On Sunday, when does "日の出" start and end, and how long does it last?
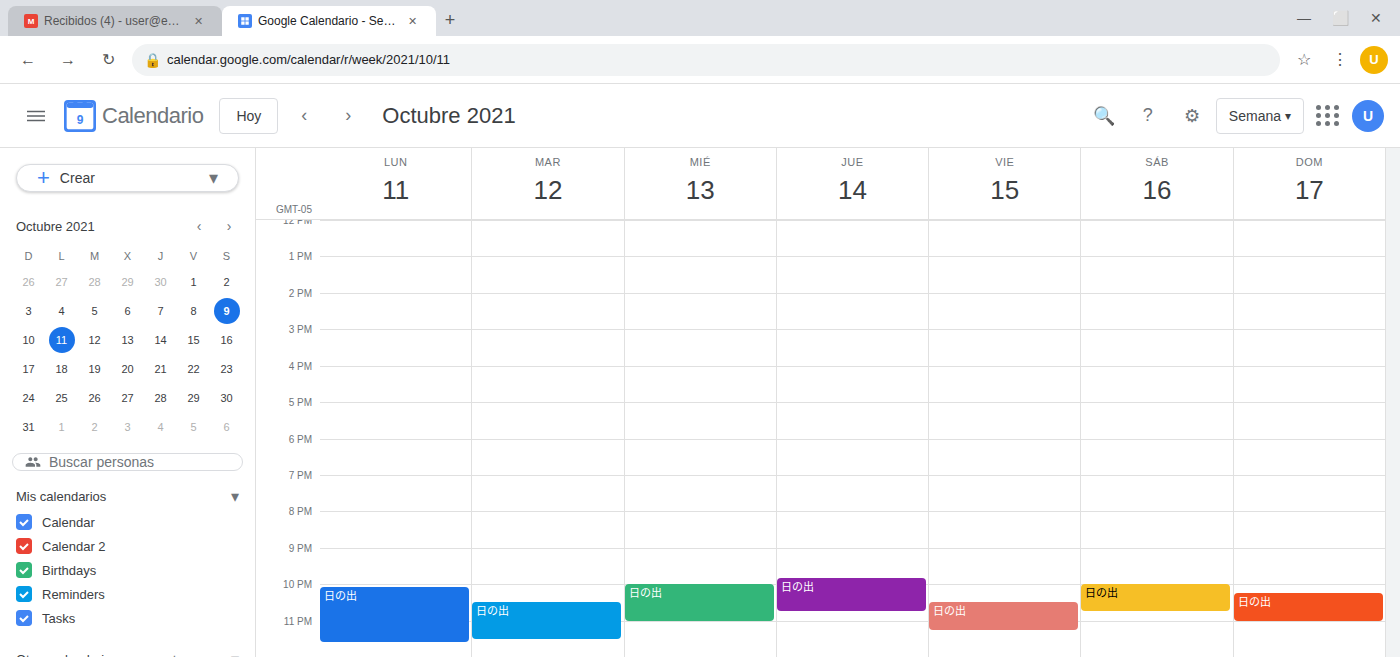
10:15 PM to 11:00 PM, 45 minutes